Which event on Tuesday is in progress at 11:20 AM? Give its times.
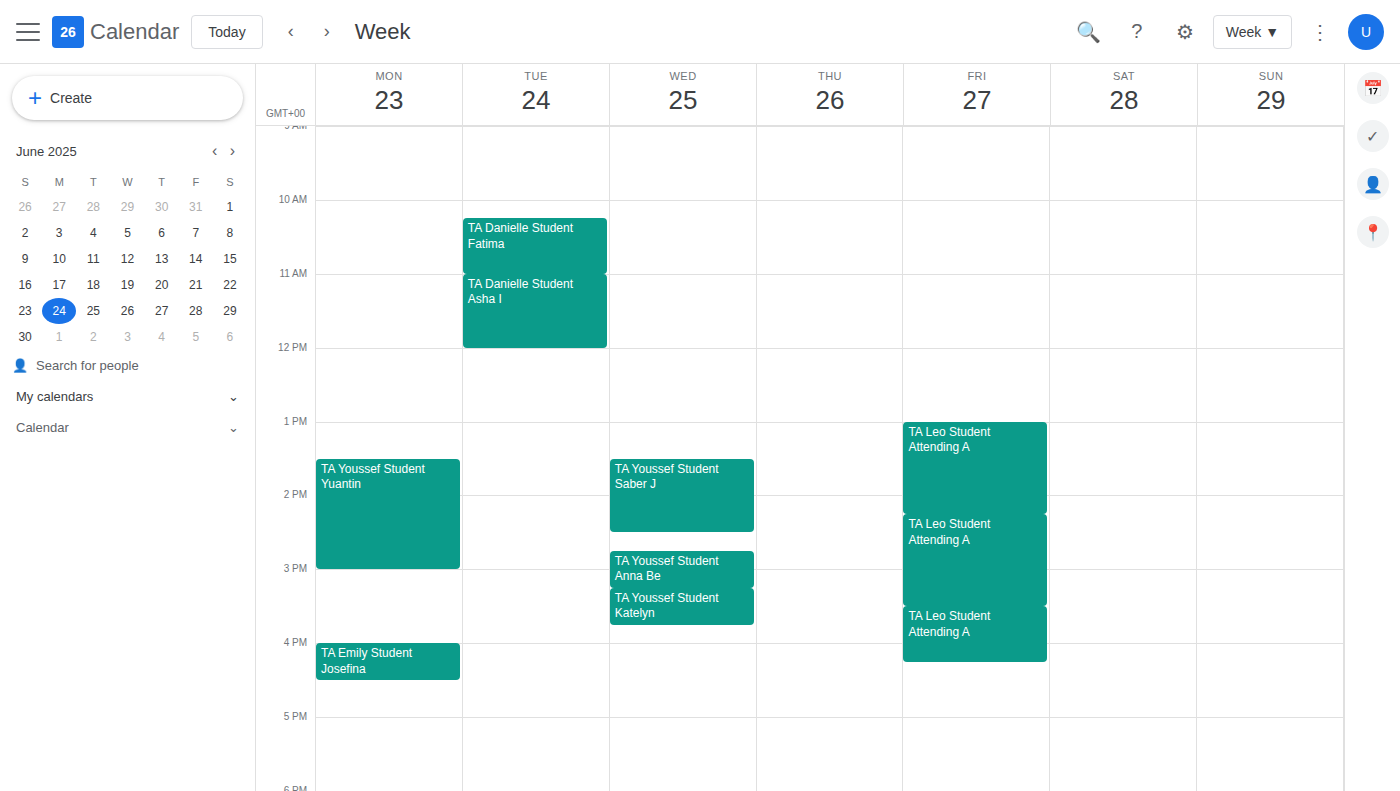
"TA Danielle Student Asha I", 11:00 AM to 12:00 PM